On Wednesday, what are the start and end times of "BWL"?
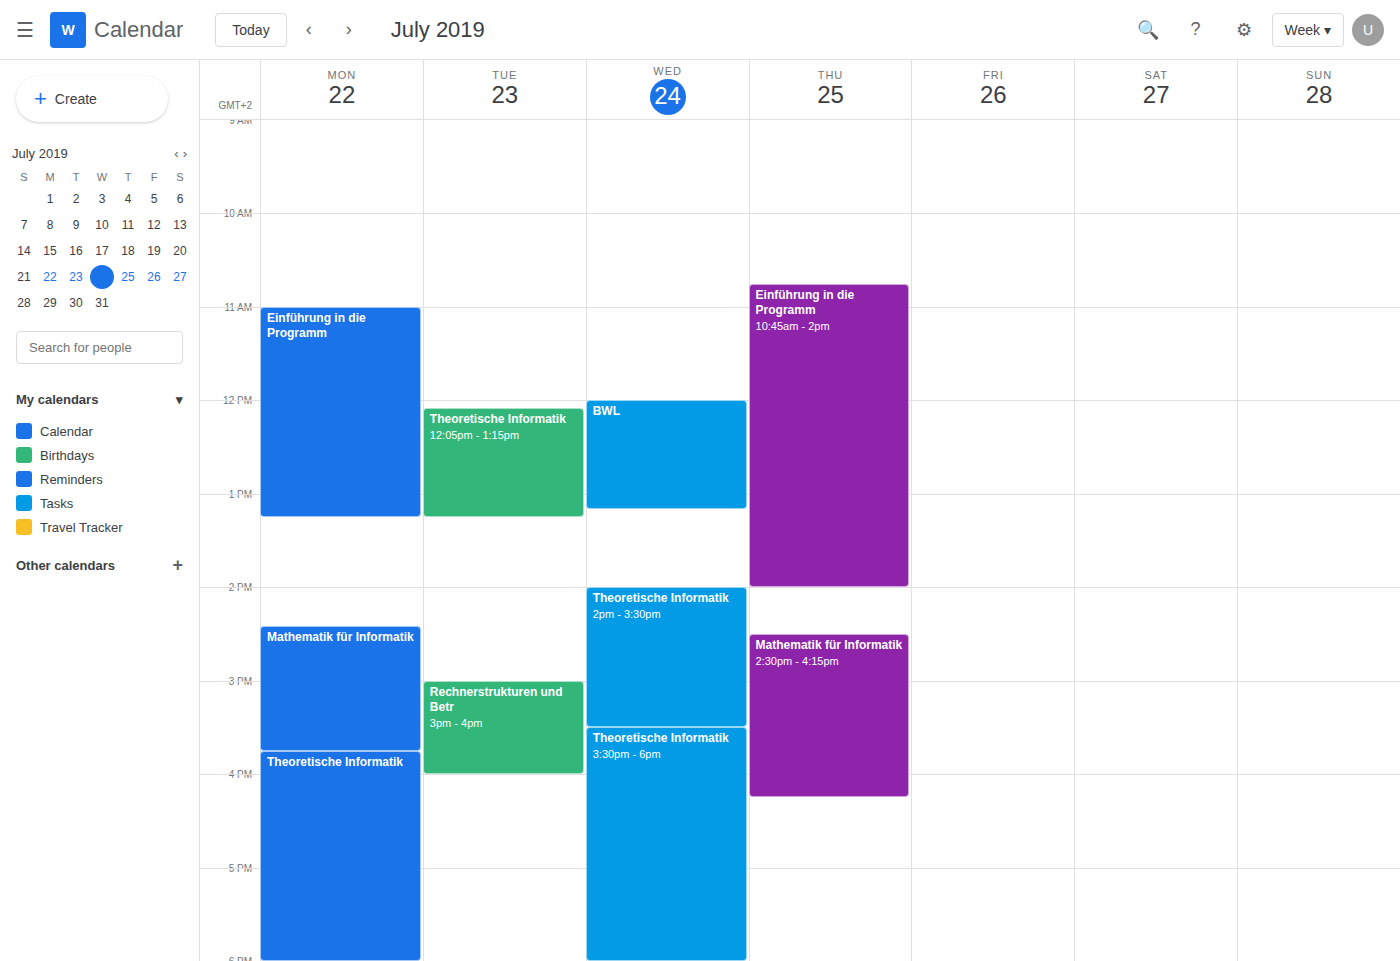
12:00 PM to 1:10 PM